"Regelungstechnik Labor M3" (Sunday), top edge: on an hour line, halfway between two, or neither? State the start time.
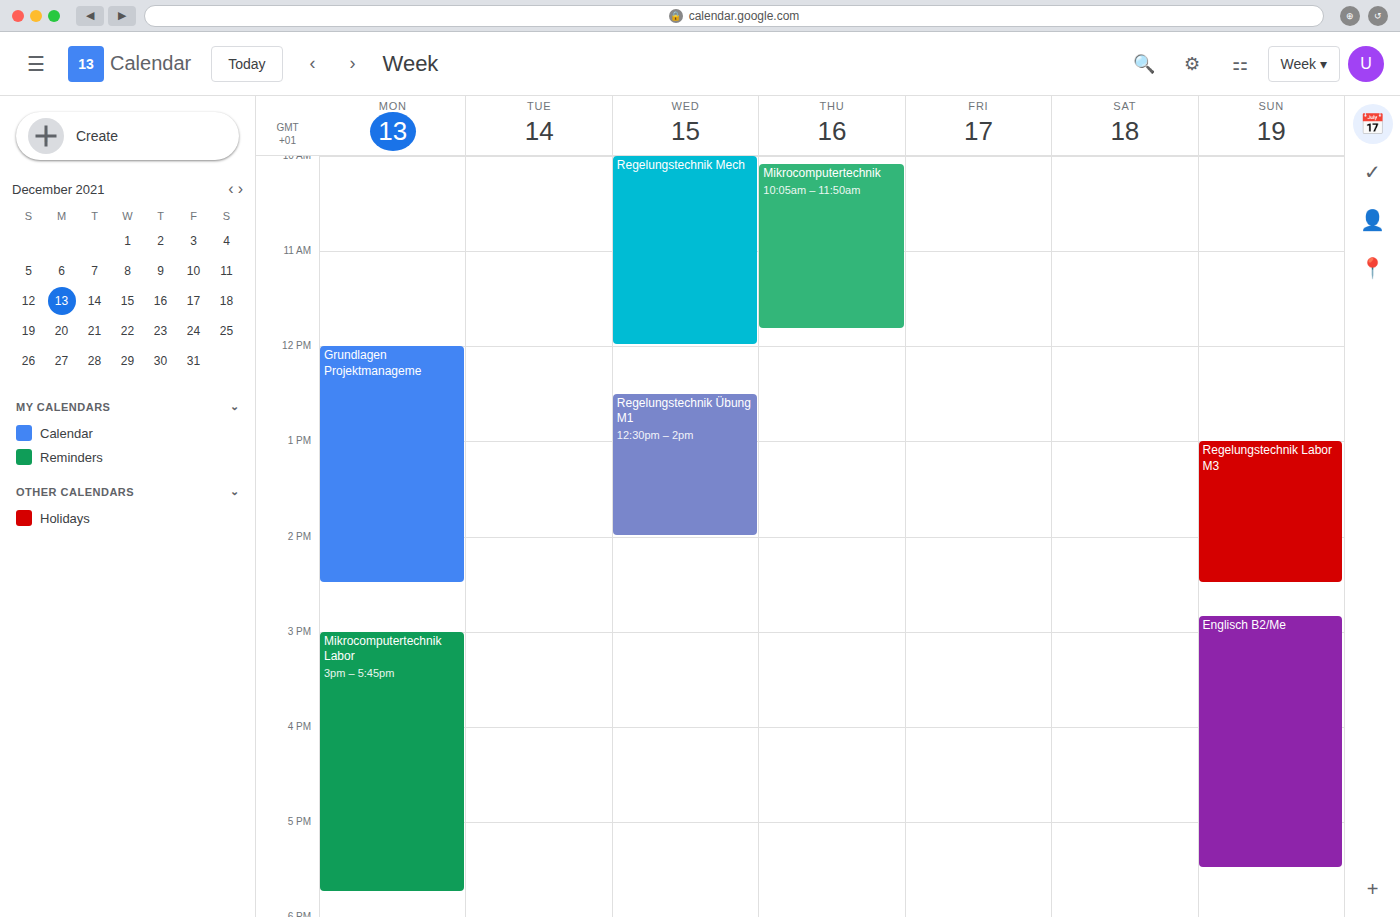
1:00 PM -- exactly on the 1 PM line.